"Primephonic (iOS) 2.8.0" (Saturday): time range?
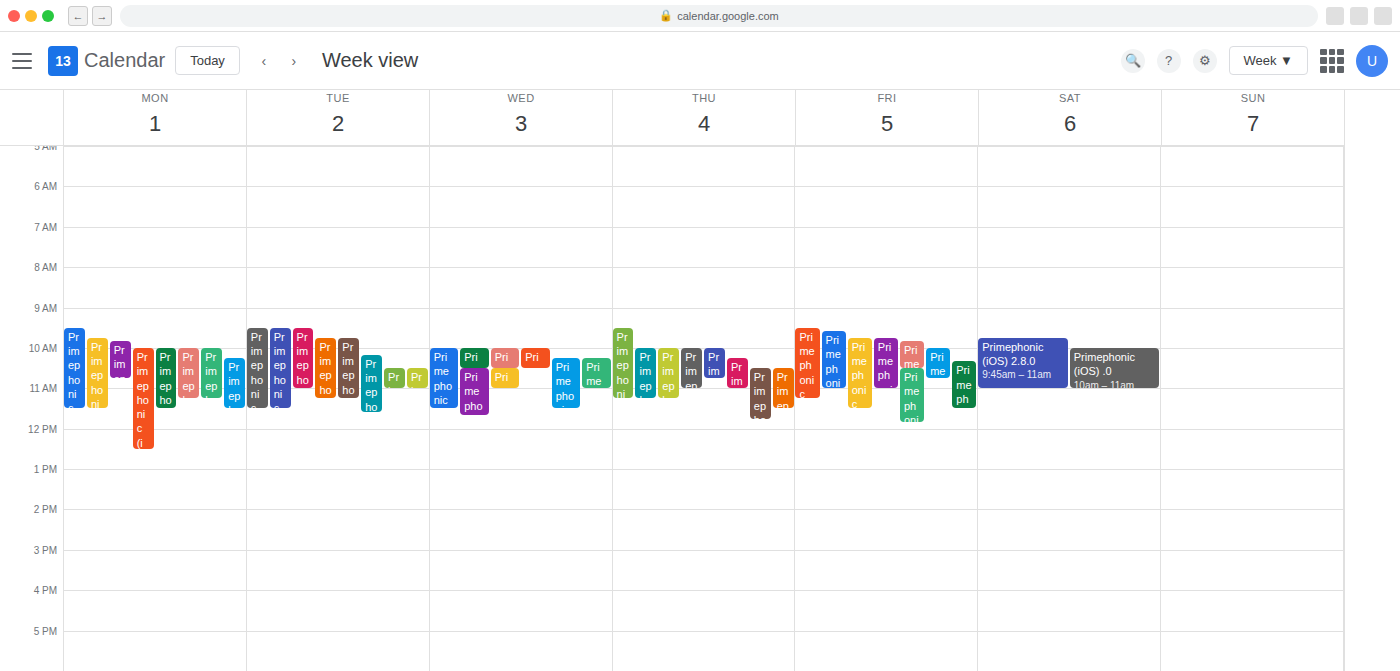
9:45 AM to 11:00 AM